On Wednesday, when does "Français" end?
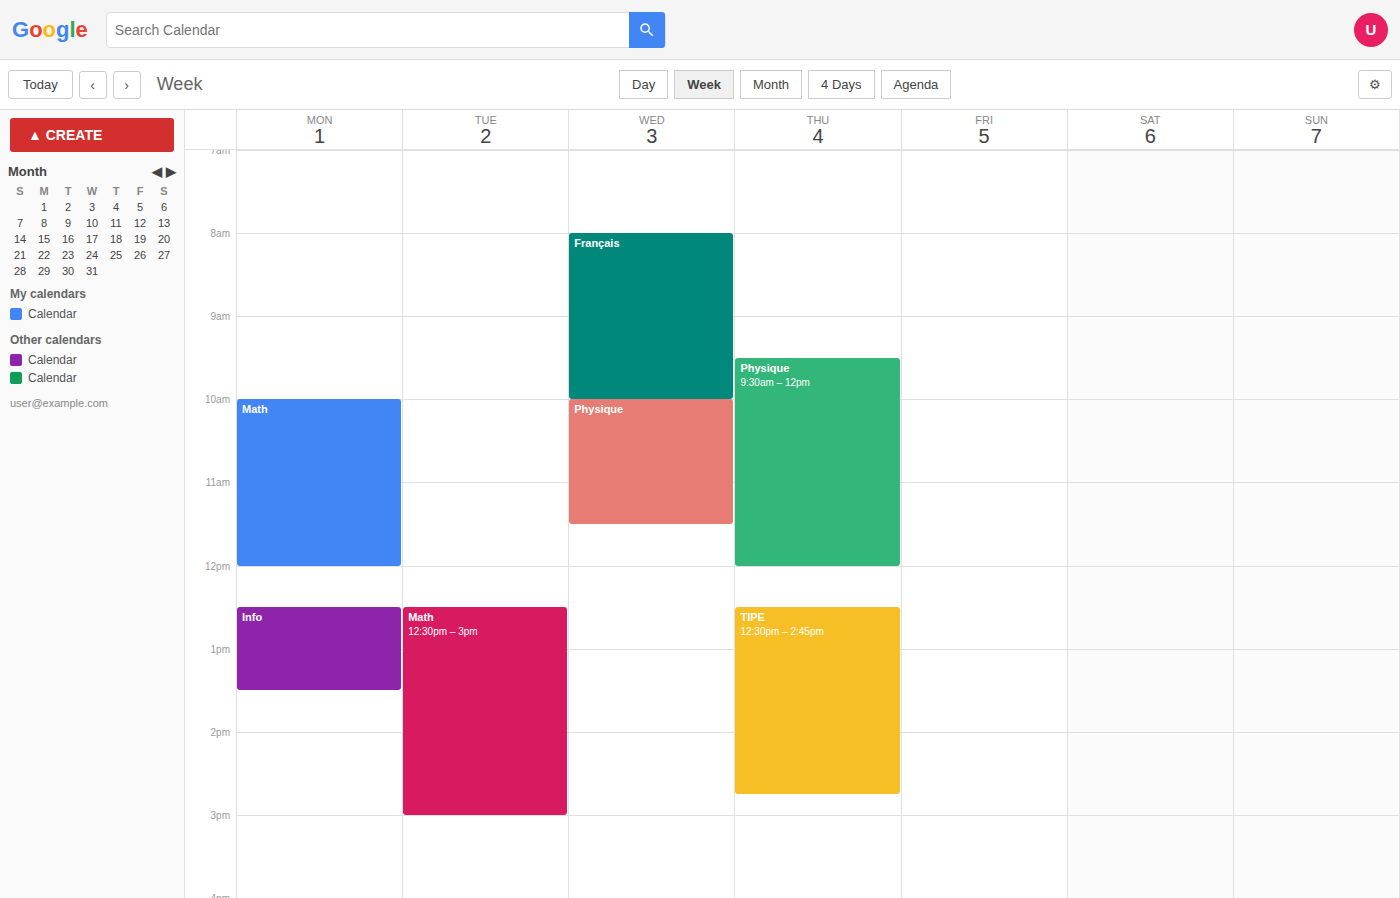
10:00 AM